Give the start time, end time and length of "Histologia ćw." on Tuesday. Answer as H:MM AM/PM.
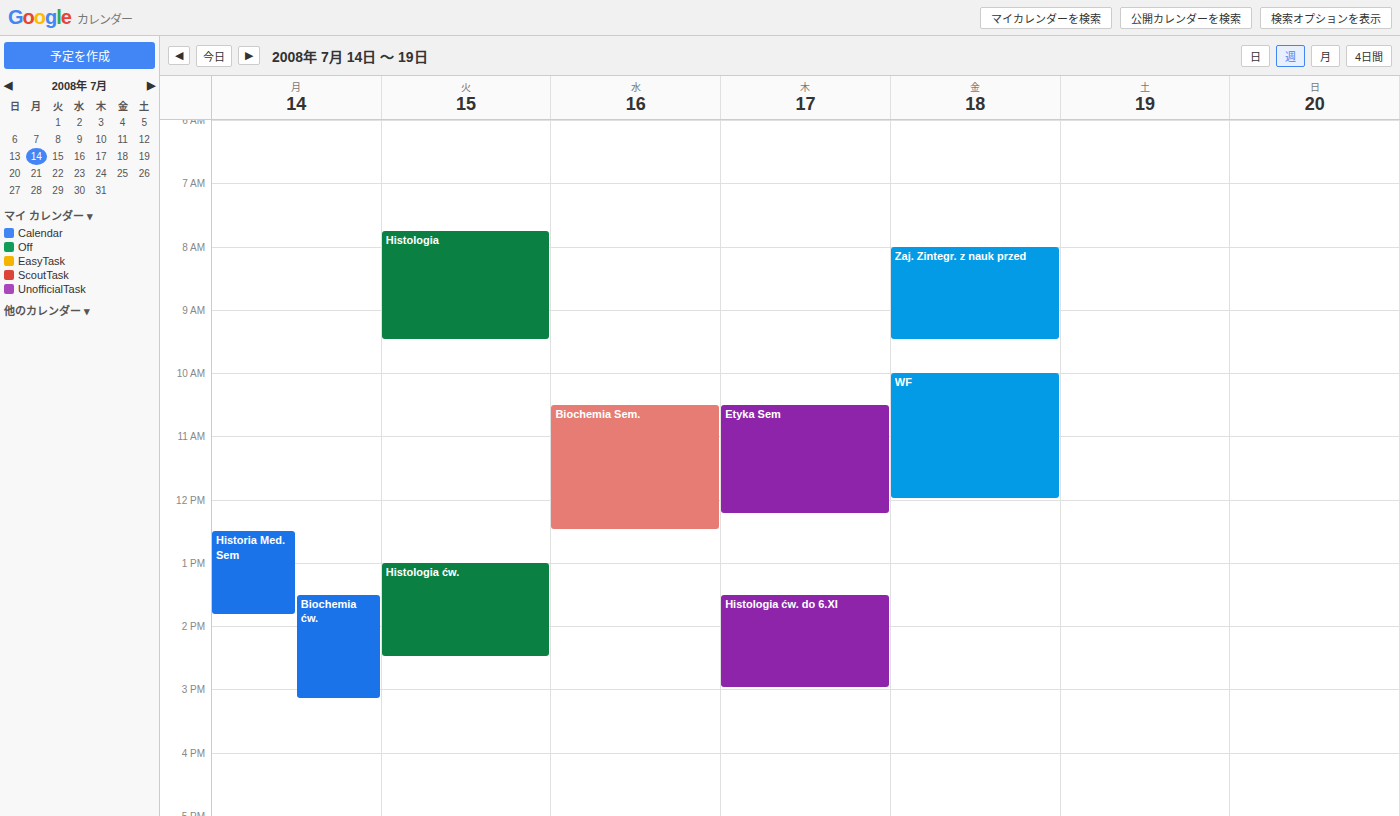
1:00 PM to 2:30 PM, 1 hour 30 minutes